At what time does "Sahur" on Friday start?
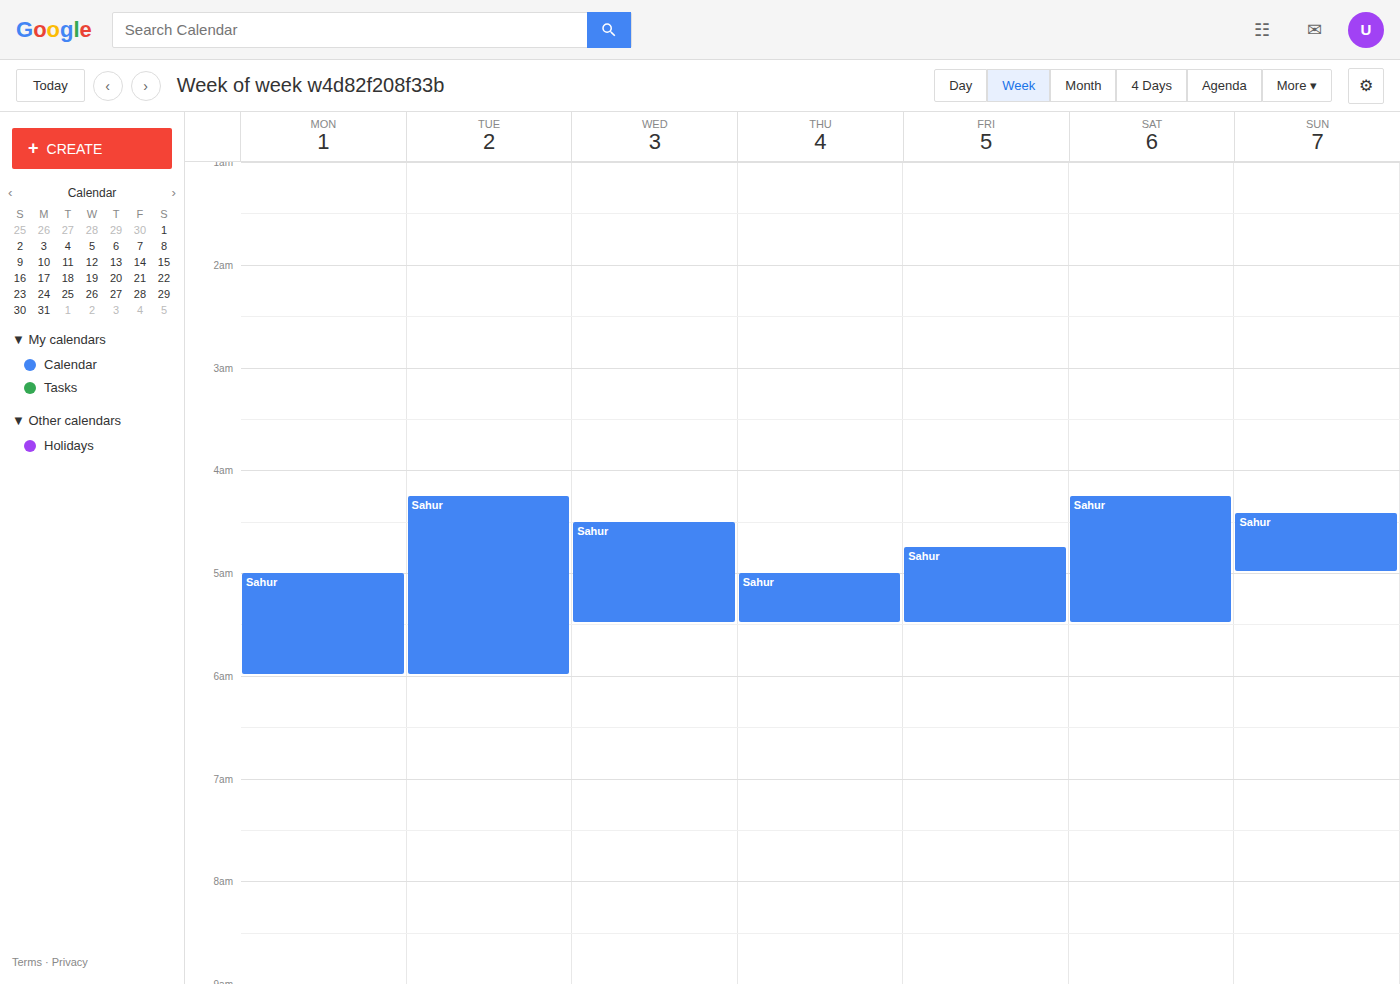
4:45 AM